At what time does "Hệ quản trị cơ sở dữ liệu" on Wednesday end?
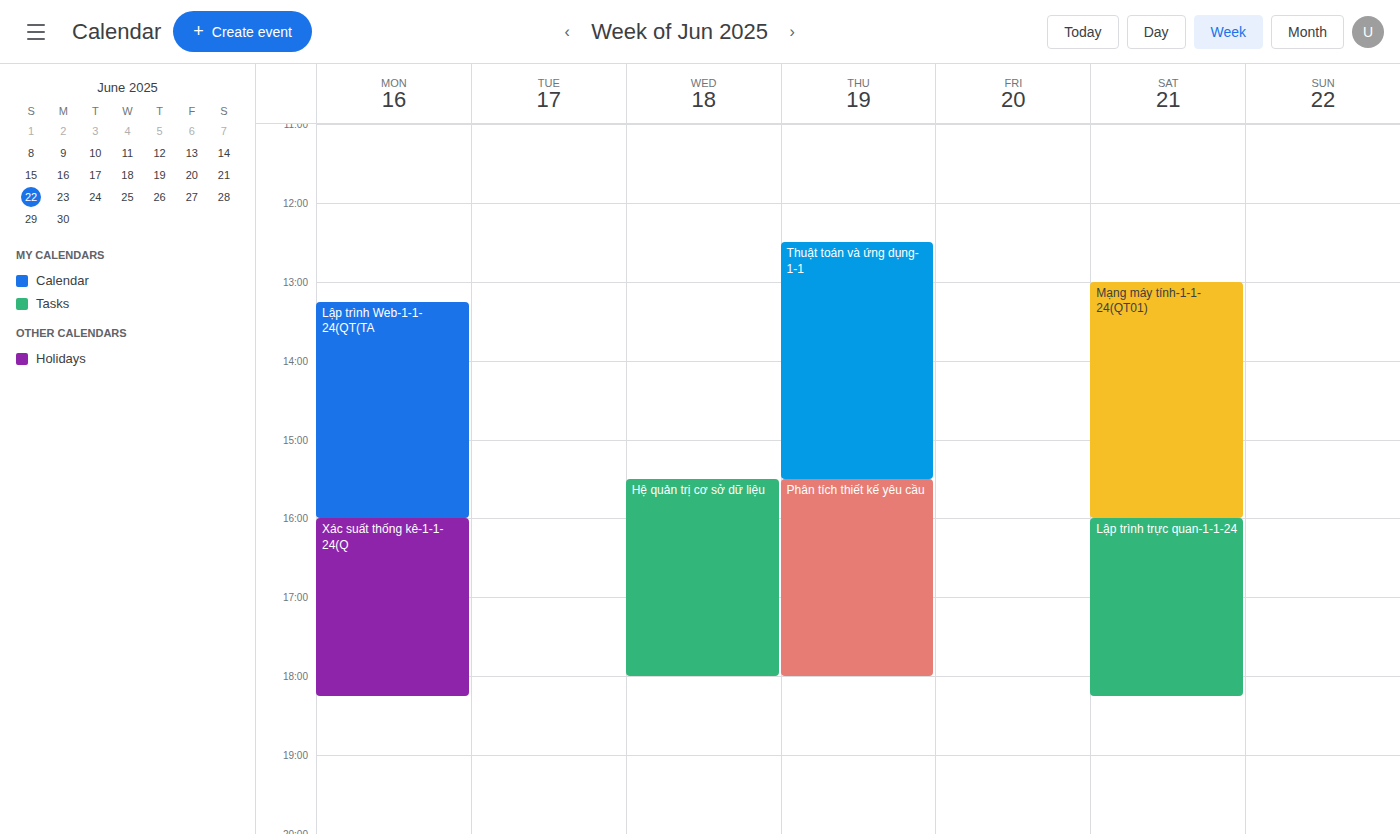
6:00 PM